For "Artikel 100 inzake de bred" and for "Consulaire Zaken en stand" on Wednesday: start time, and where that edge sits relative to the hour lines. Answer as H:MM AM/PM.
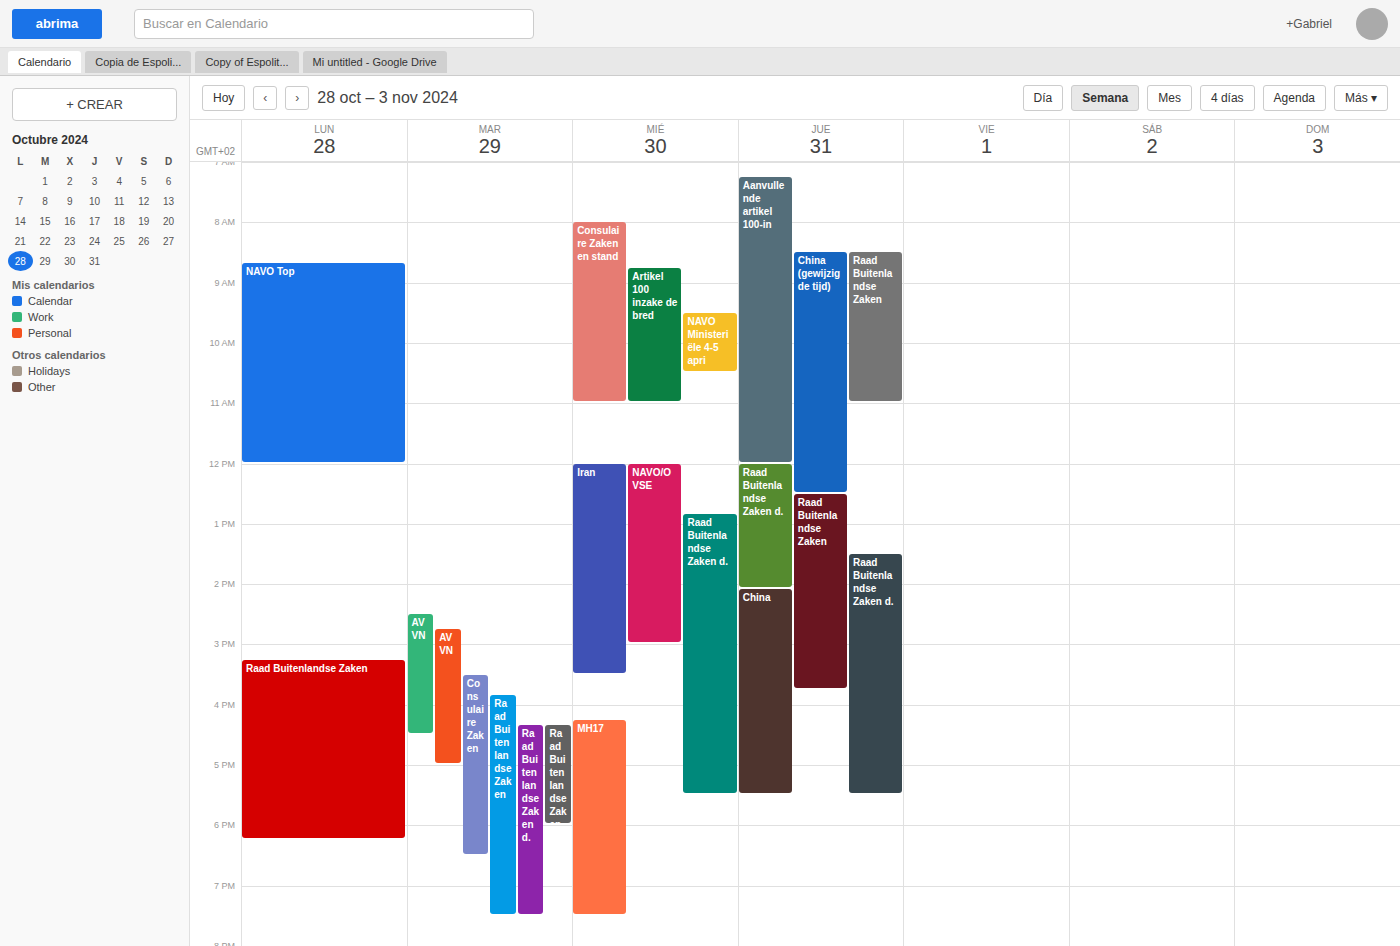
"Artikel 100 inzake de bred": 8:45 AM, neither: three quarters of the way from the 8 AM line to the 9 AM line. "Consulaire Zaken en stand": 8:00 AM, exactly on the 8 AM line.